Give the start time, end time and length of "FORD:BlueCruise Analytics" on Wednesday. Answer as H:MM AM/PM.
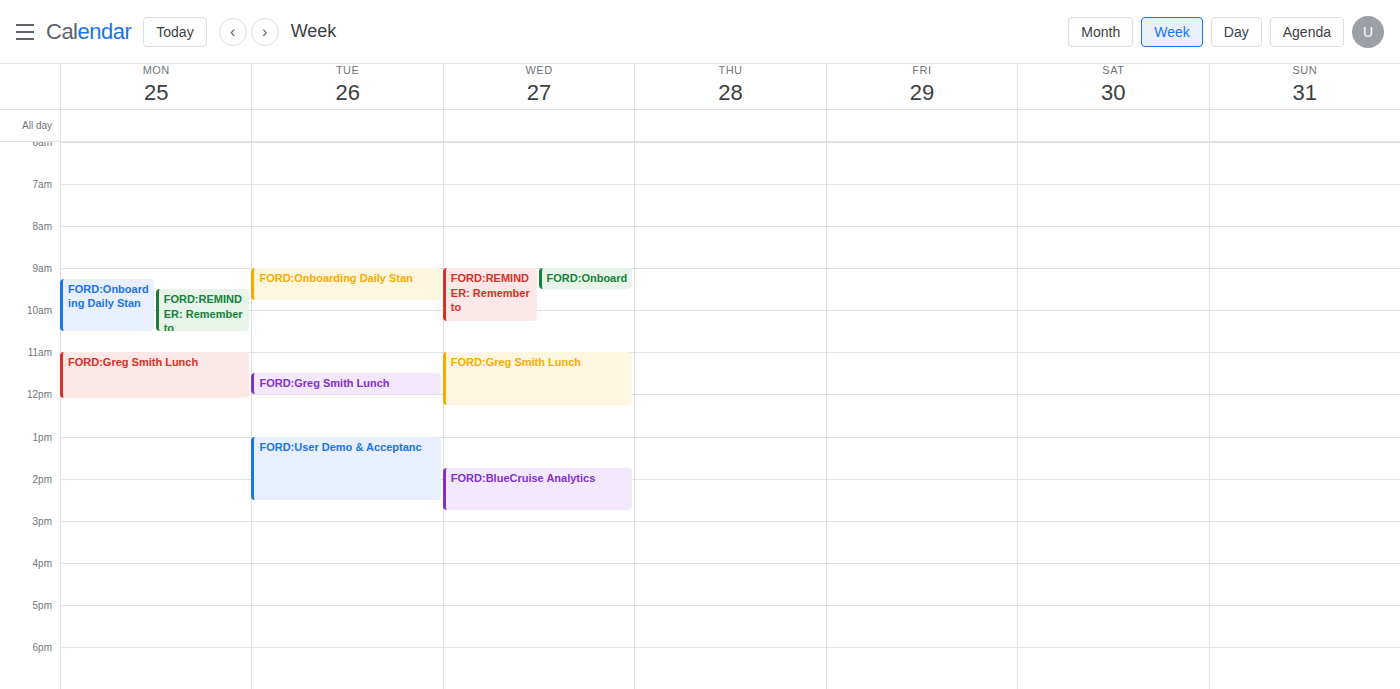
1:45 PM to 2:45 PM, 1 hour